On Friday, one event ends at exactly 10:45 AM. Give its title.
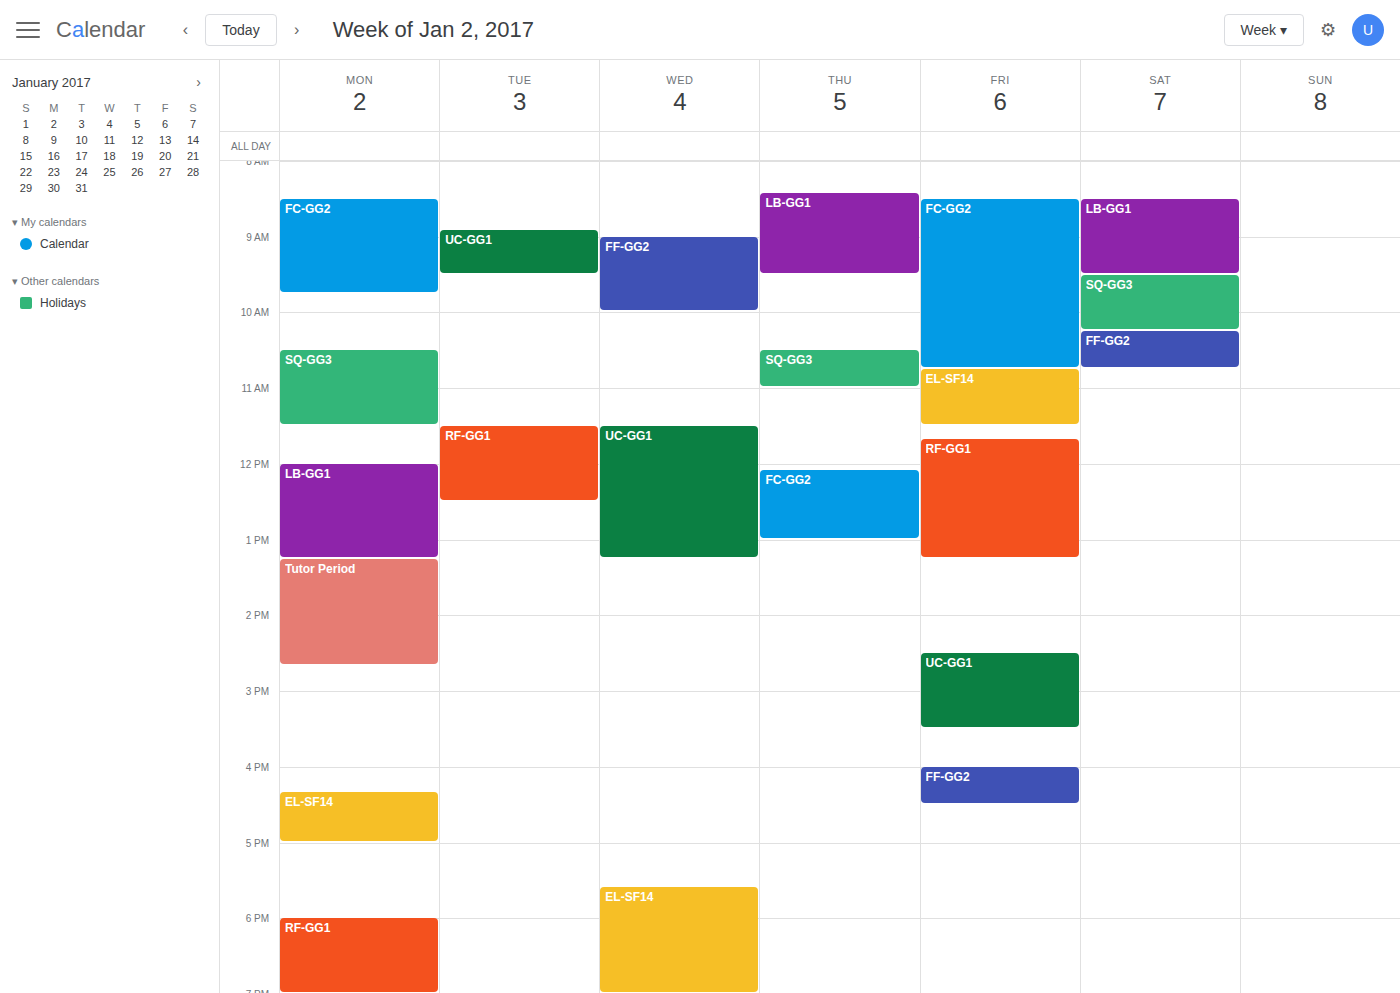
"FC-GG2"